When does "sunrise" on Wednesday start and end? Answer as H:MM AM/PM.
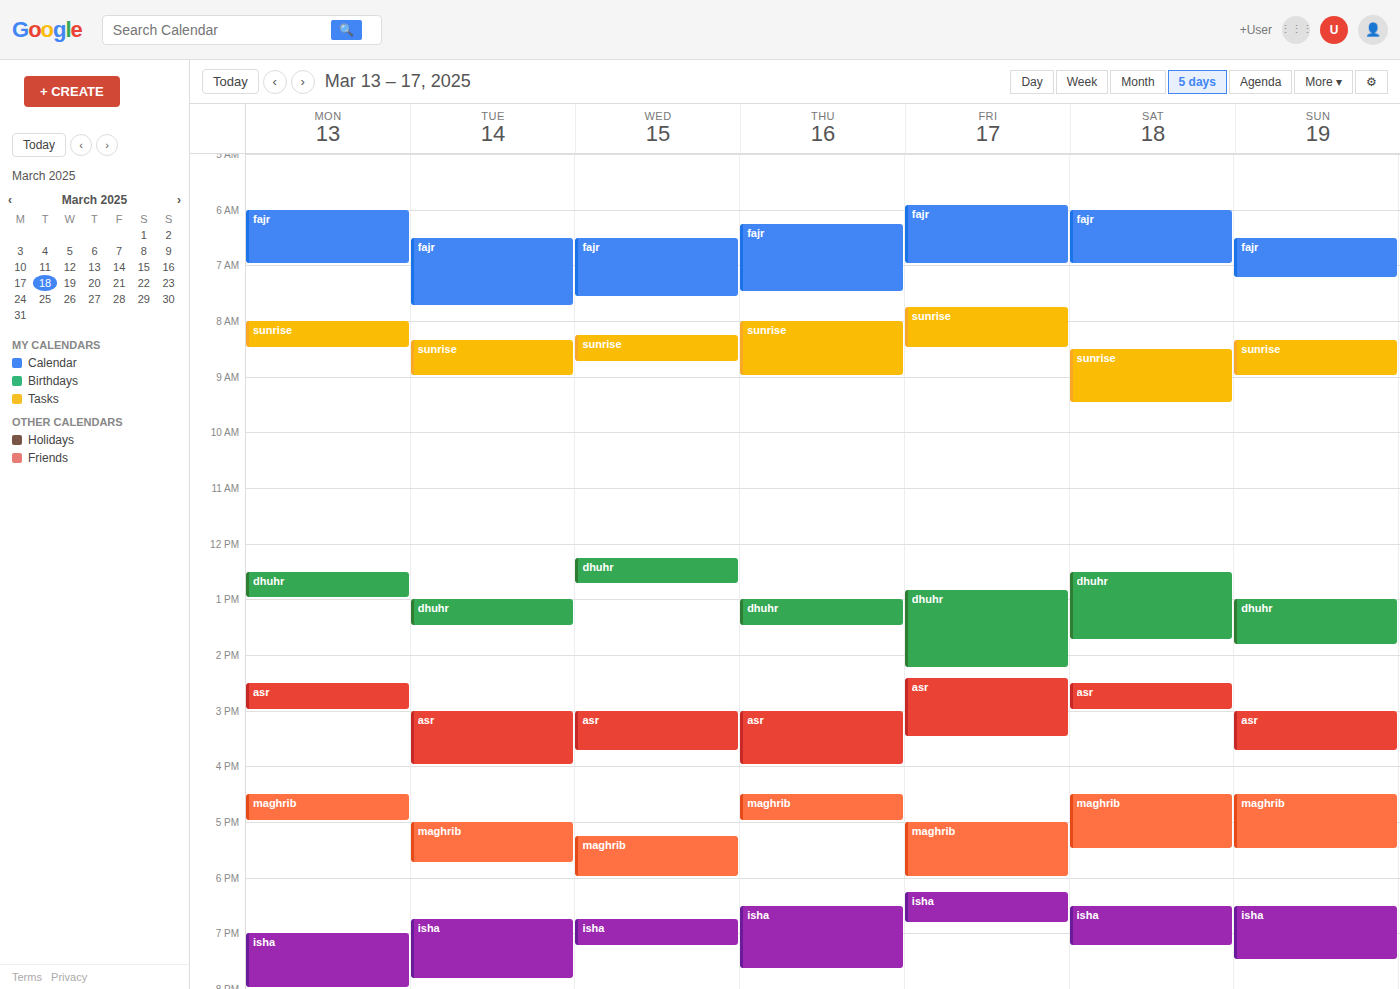
8:15 AM to 8:45 AM